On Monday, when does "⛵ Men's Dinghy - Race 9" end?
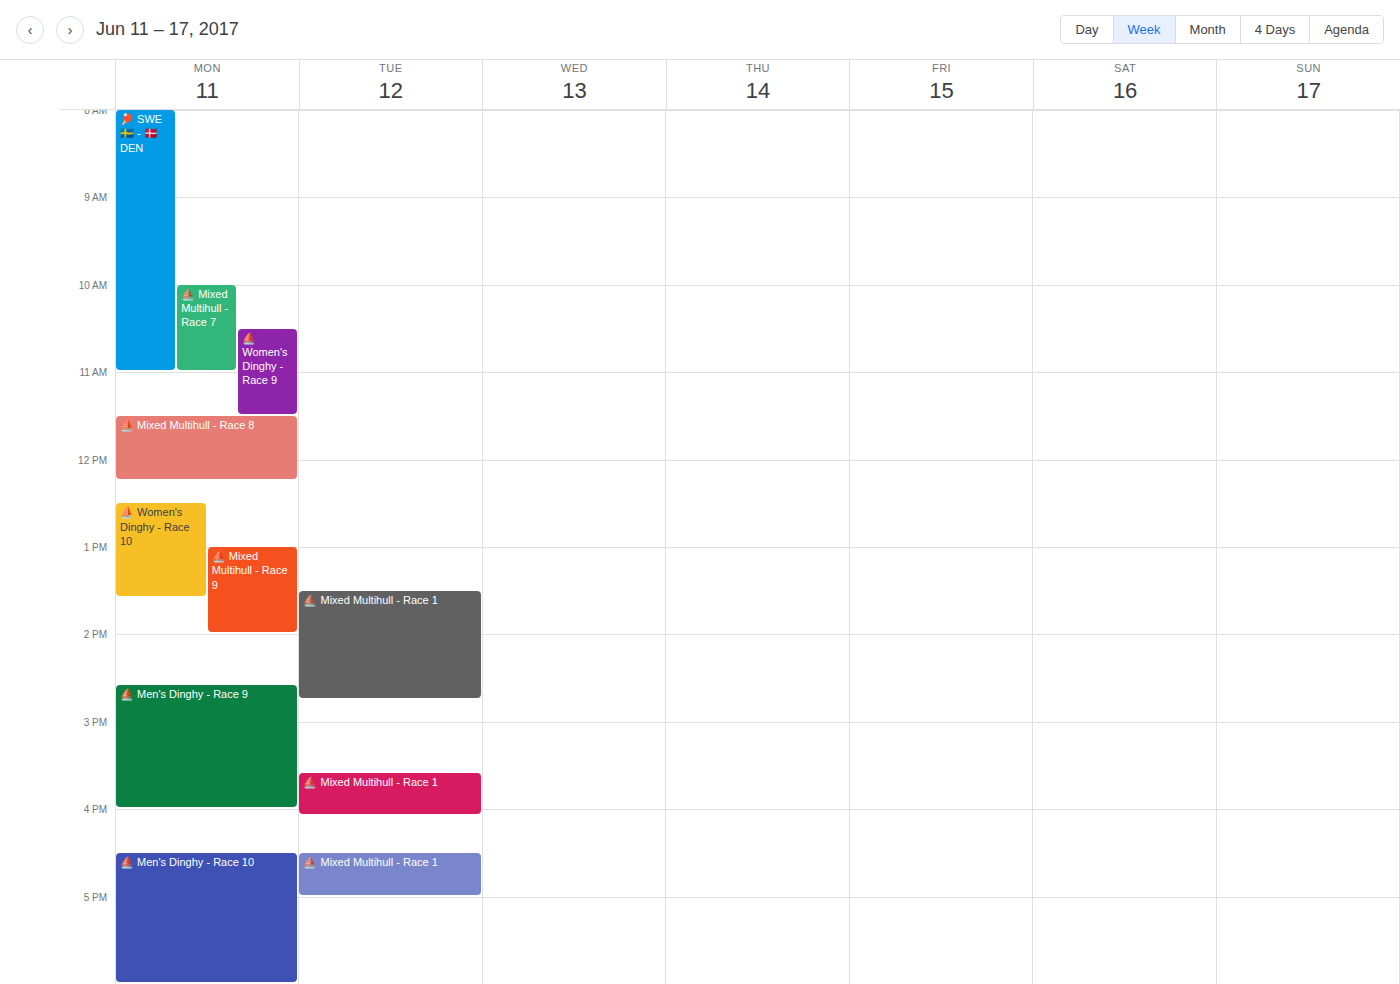
4:00 PM